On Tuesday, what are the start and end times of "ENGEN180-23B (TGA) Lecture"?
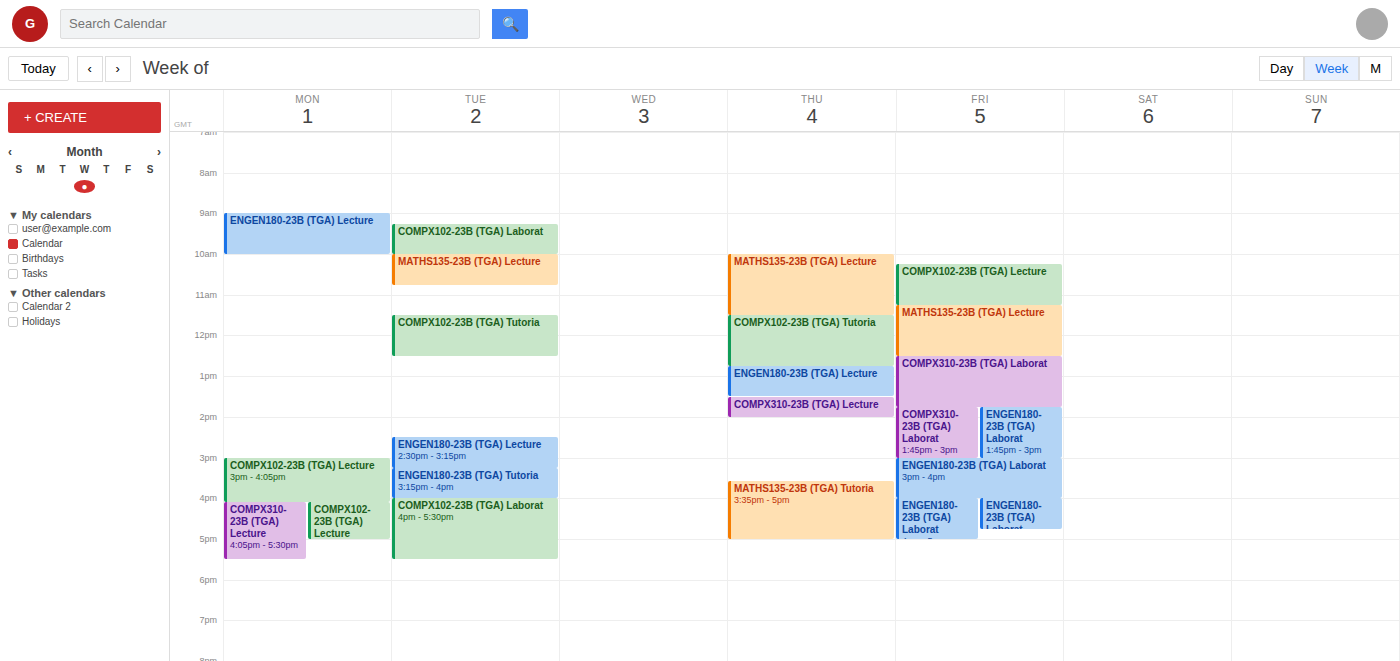
2:30 PM to 3:15 PM